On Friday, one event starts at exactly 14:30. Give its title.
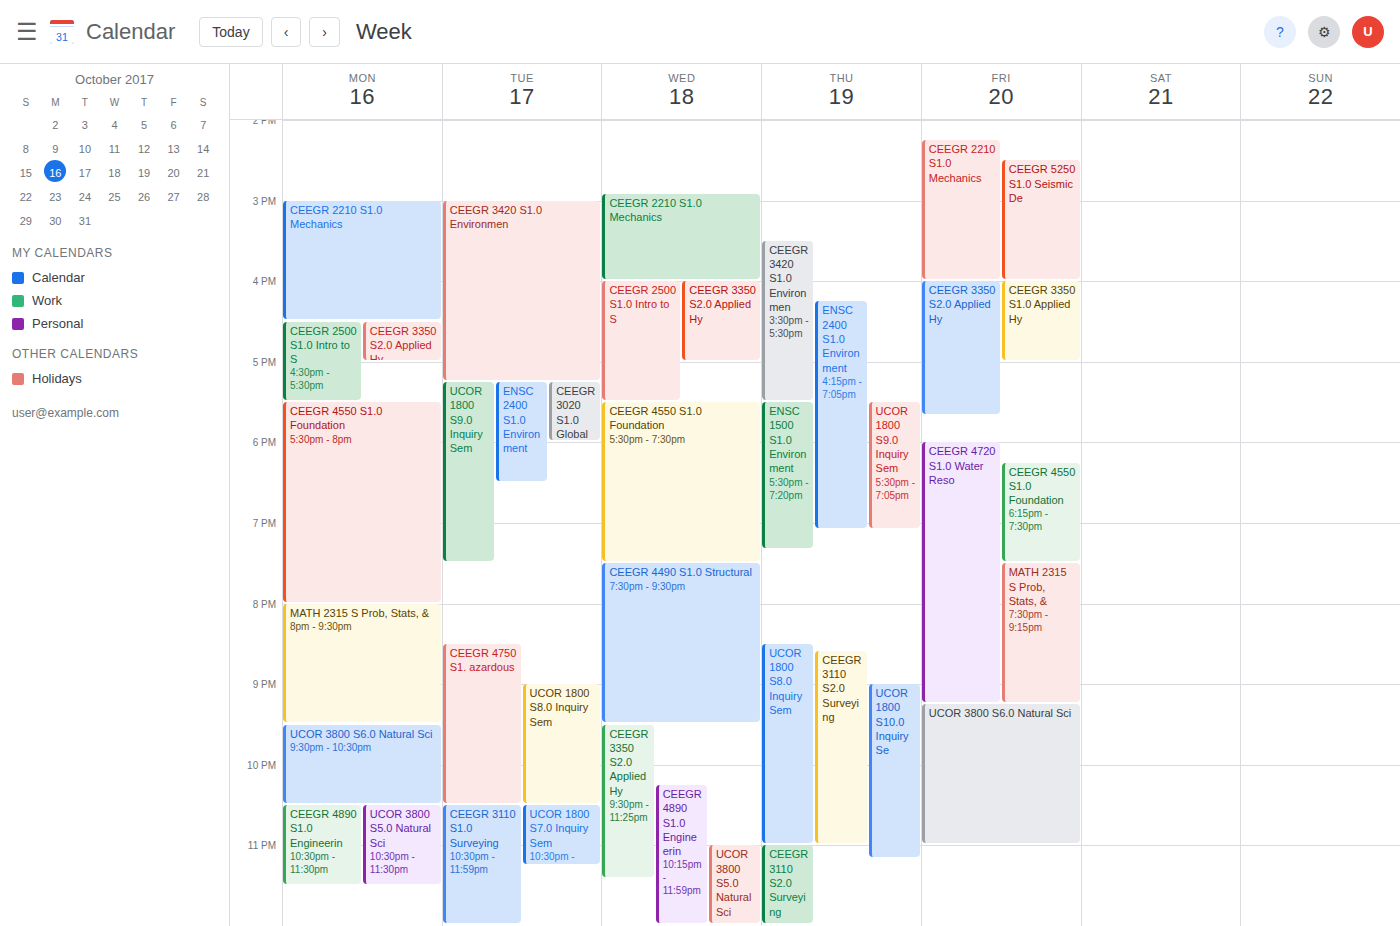
"CEEGR 5250 S1.0 Seismic De"